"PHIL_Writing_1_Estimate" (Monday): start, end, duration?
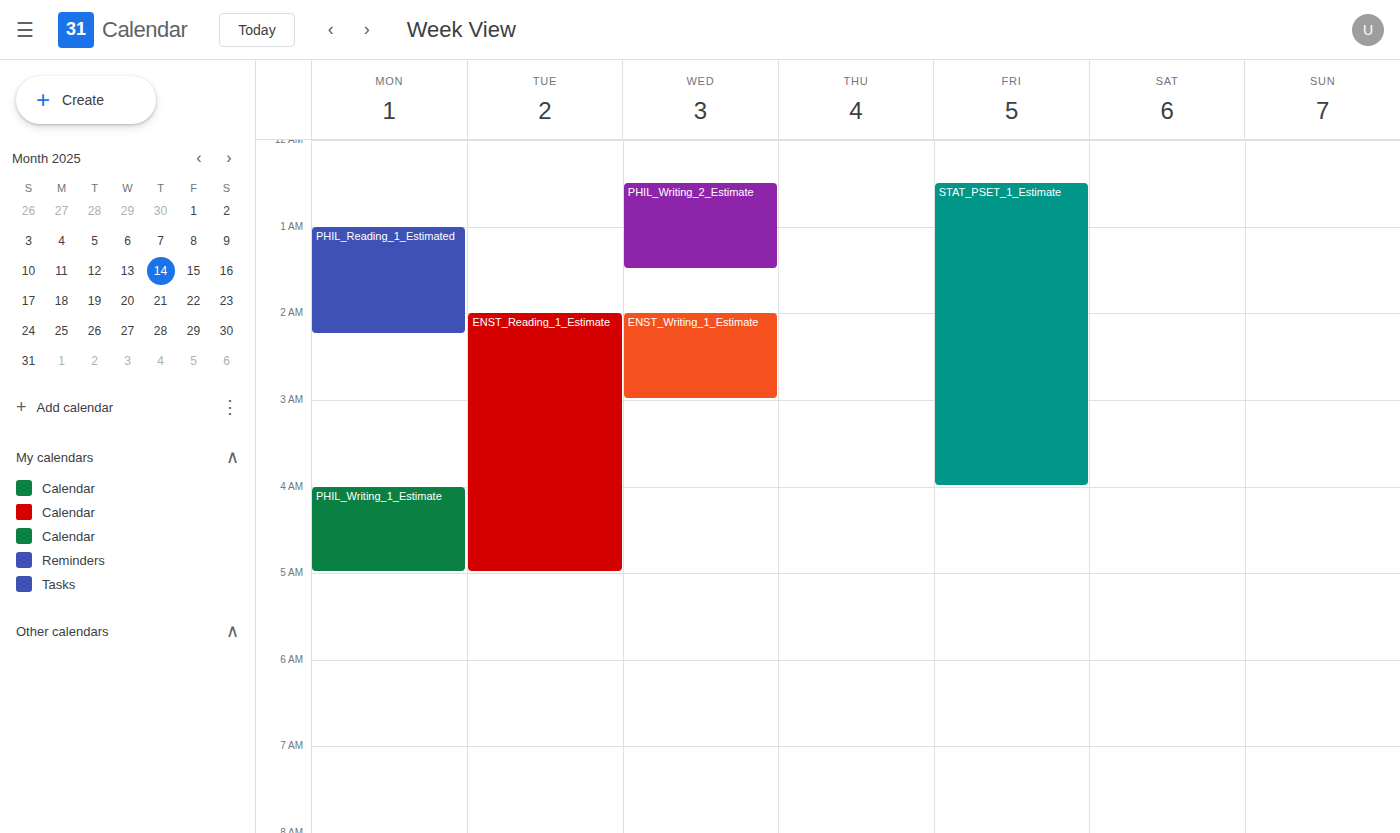
4:00 AM to 5:00 AM, 1 hour